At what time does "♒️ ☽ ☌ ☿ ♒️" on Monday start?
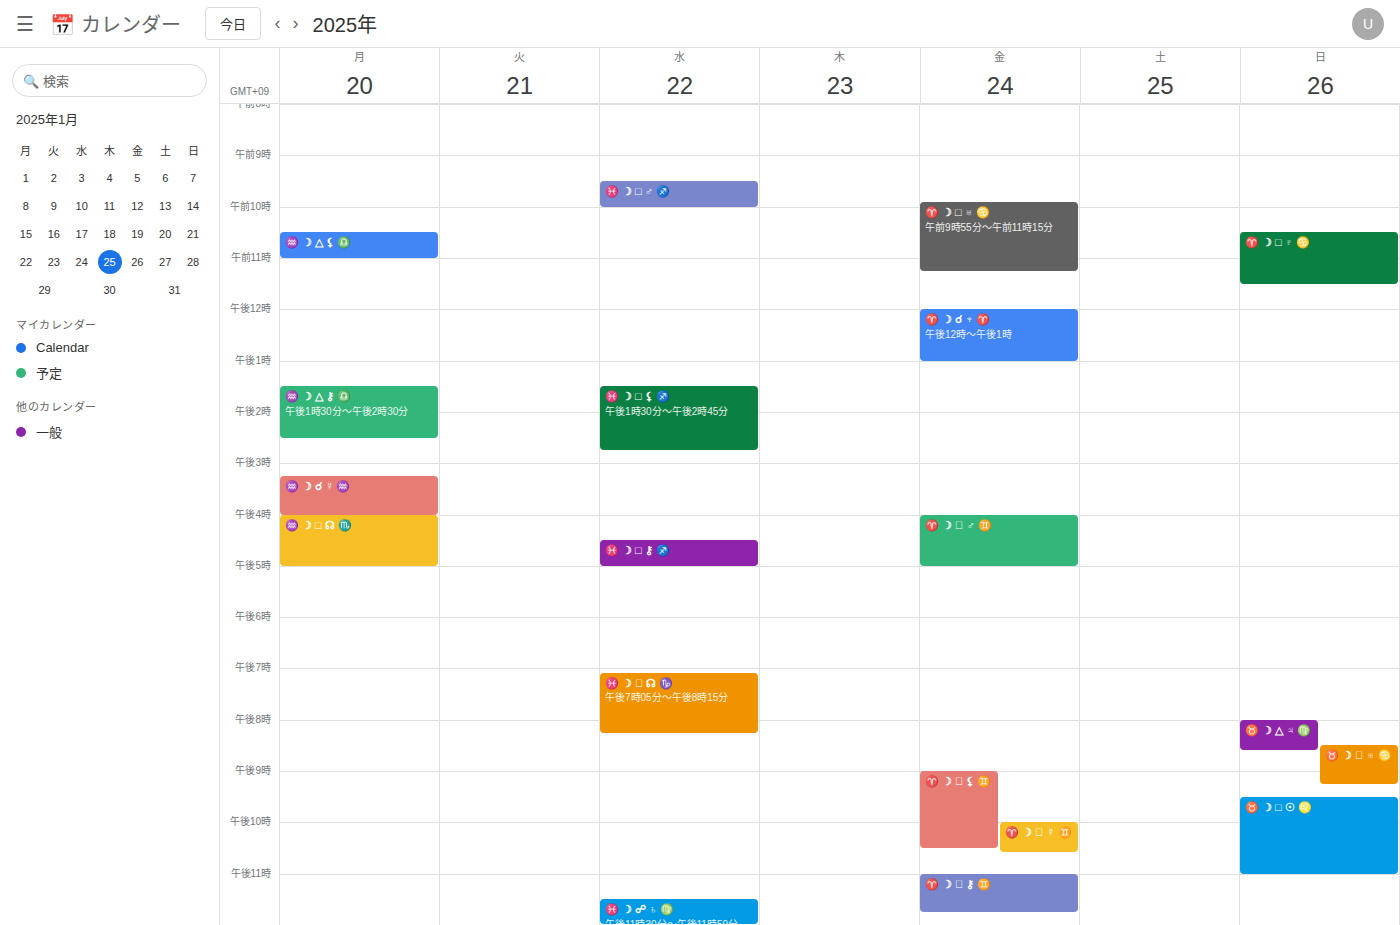
3:15 PM